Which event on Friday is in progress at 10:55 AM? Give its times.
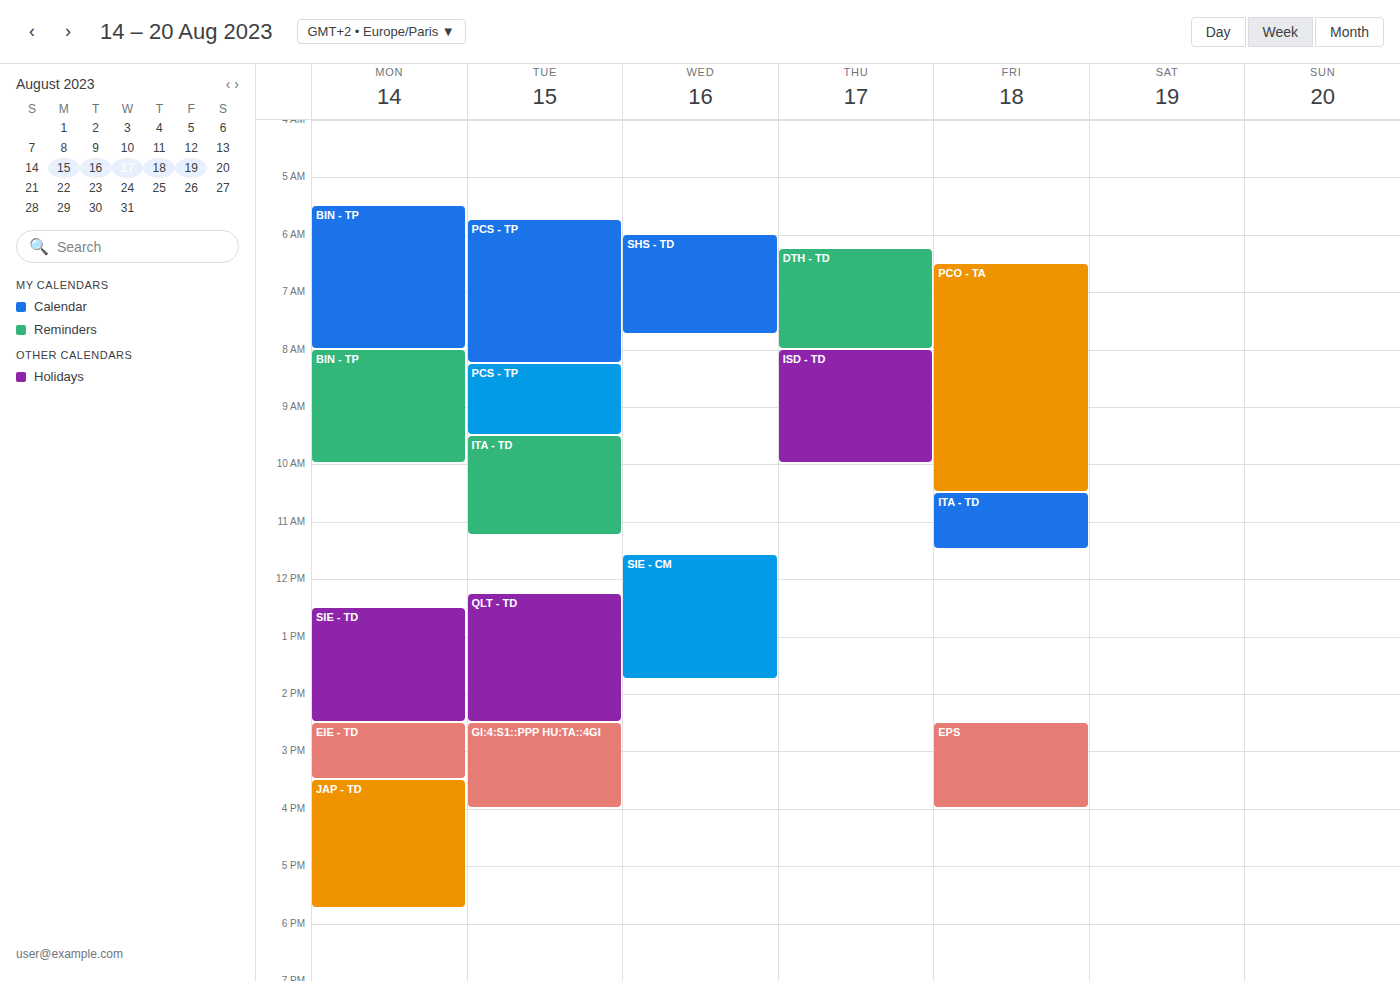
"ITA - TD", 10:30 AM to 11:30 AM